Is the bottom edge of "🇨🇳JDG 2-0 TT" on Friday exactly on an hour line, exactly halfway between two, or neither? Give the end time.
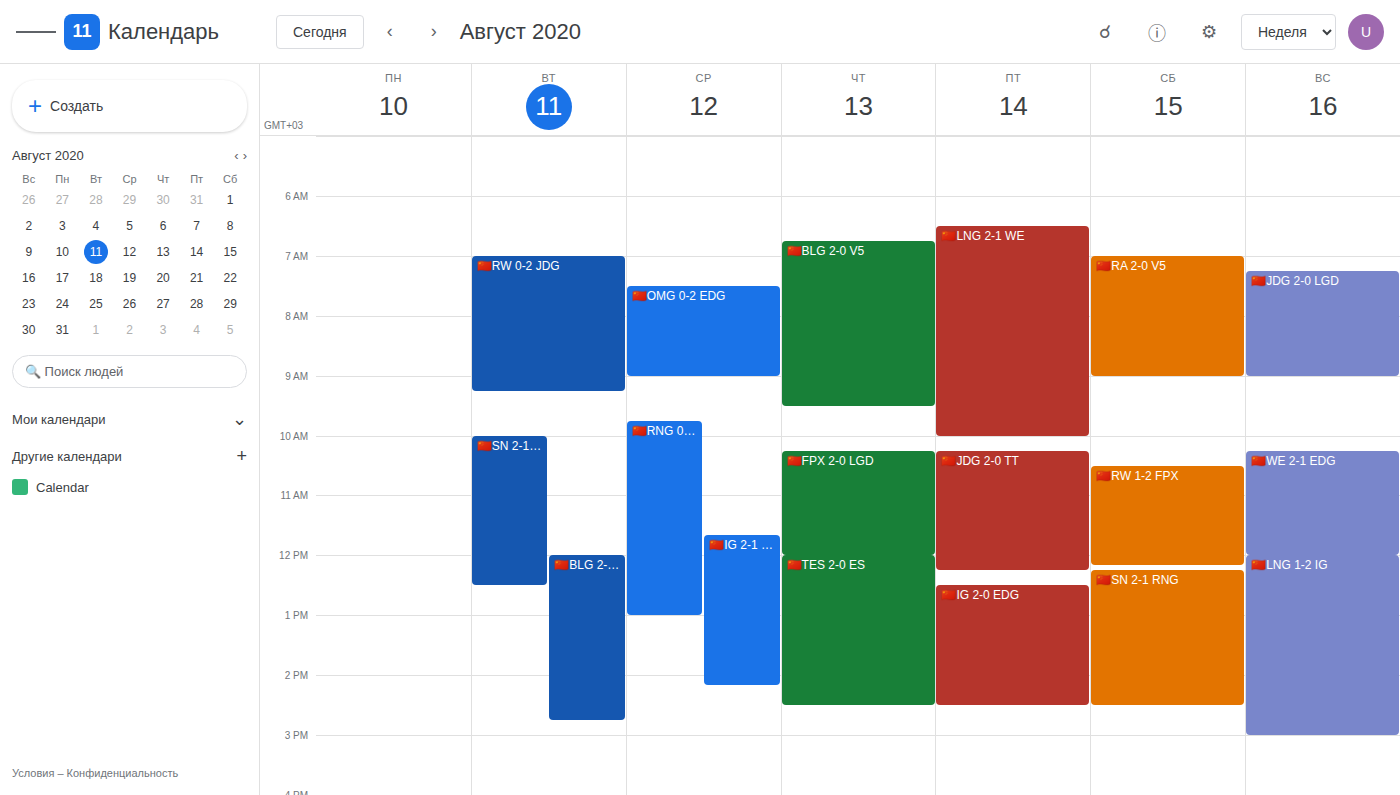
12:15 PM -- neither: a quarter of the way from the 12 PM line to the 1 PM line.